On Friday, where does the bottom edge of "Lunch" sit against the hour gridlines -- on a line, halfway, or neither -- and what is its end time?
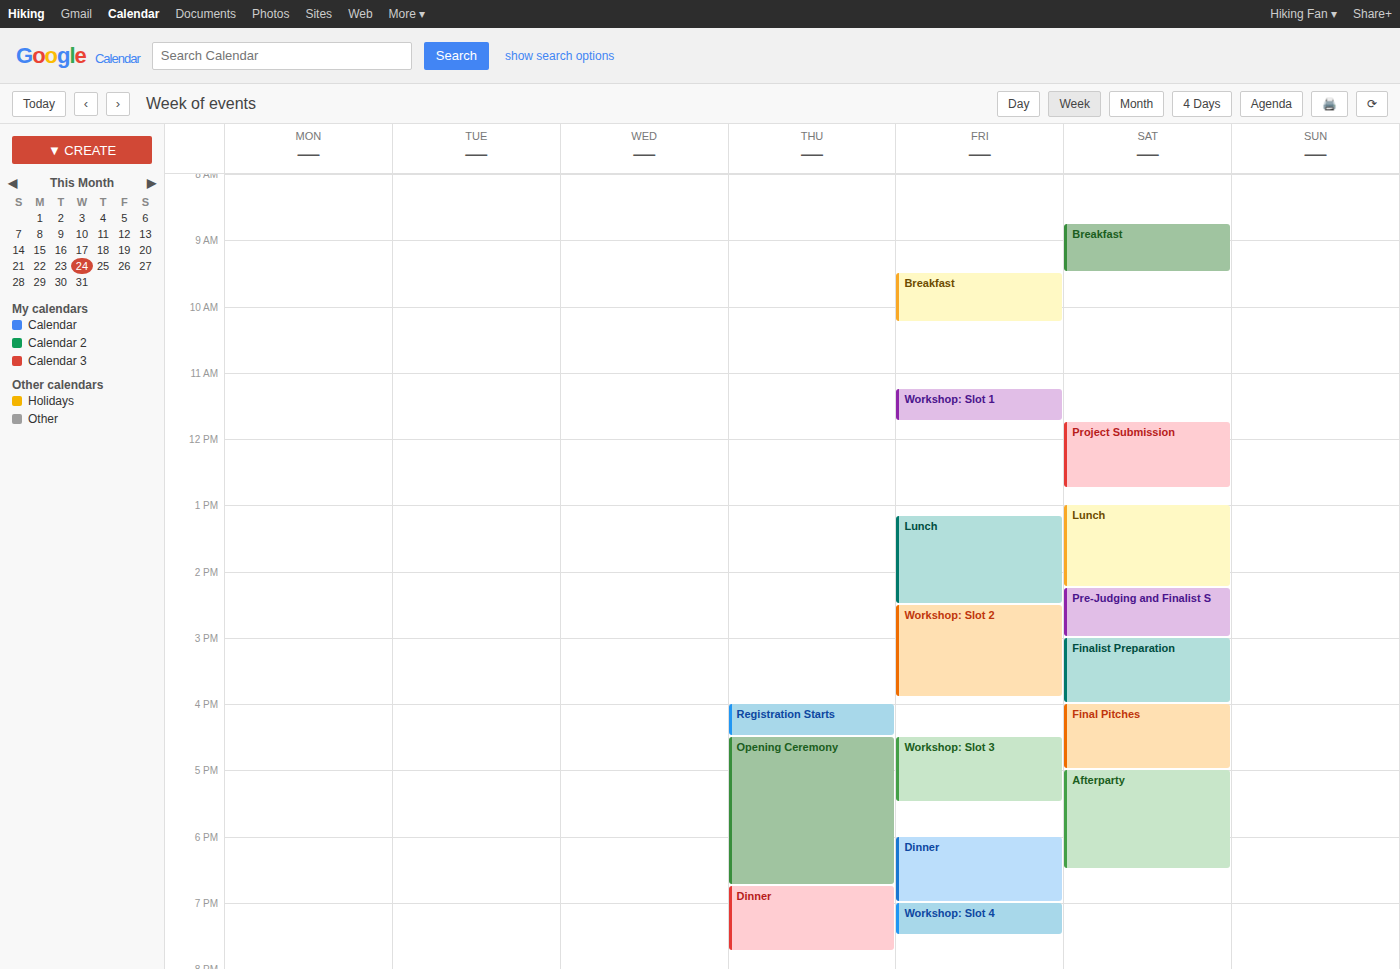
2:30 PM -- halfway between the 2 PM and 3 PM lines.